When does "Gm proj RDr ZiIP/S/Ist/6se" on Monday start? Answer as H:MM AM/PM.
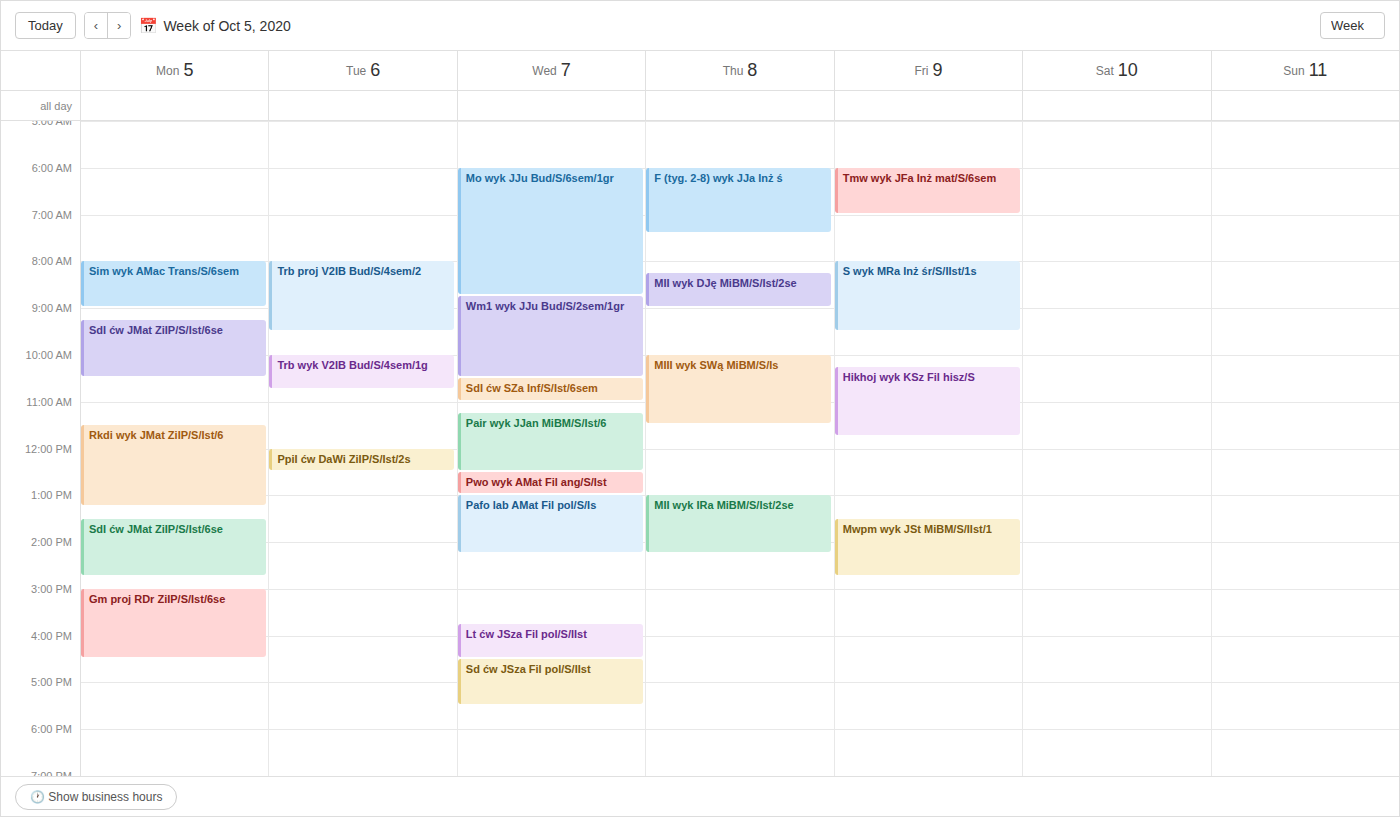
3:00 PM